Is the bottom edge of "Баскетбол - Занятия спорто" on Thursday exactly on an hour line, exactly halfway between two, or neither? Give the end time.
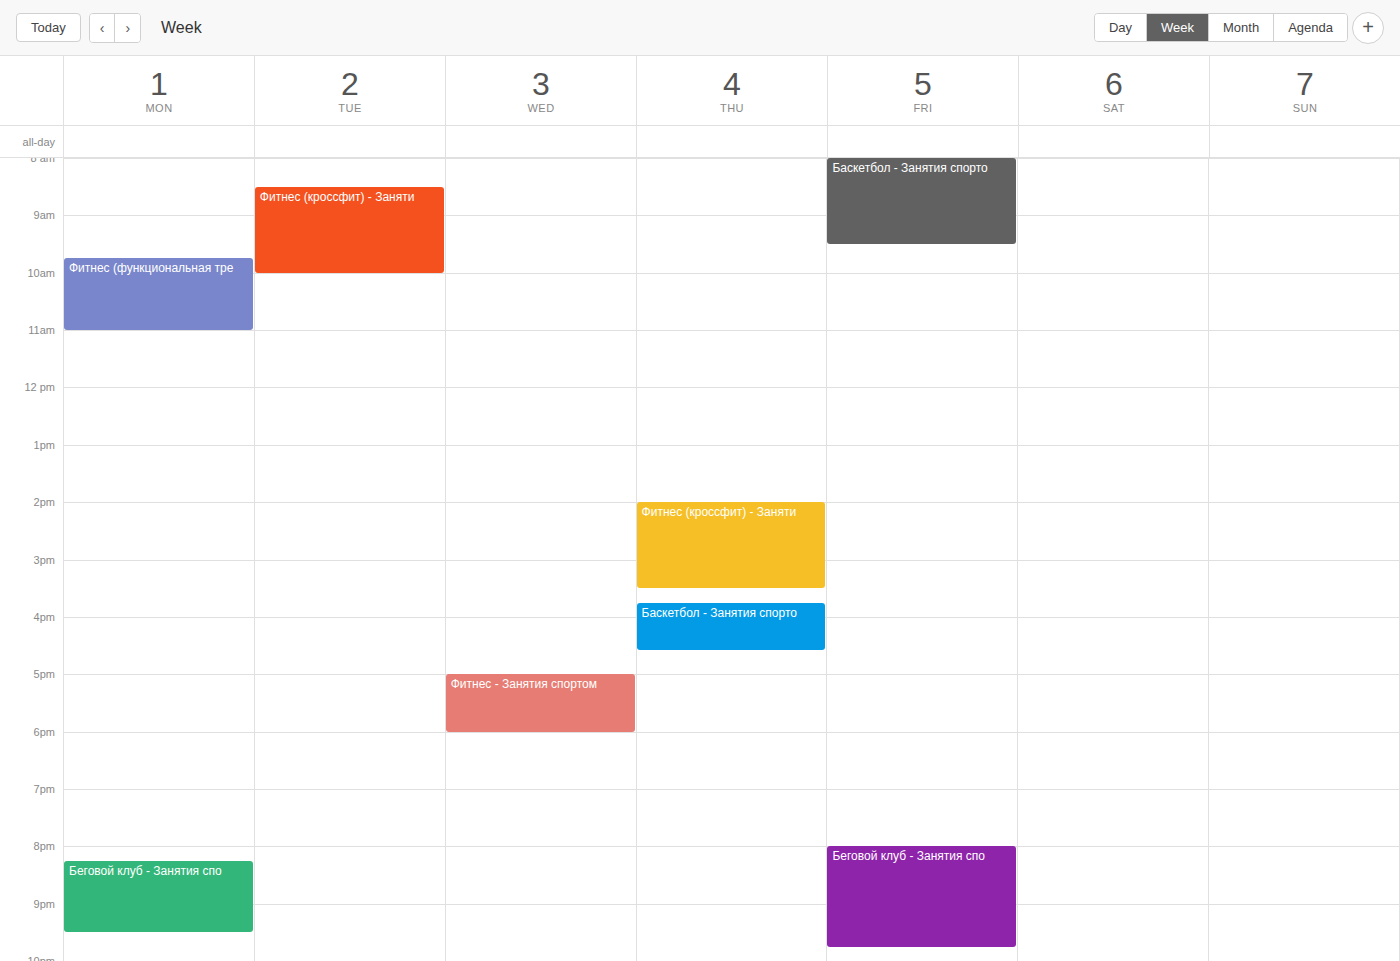
4:35 PM -- neither: 35 minutes below the 4 PM line and 25 minutes above the 5 PM line.